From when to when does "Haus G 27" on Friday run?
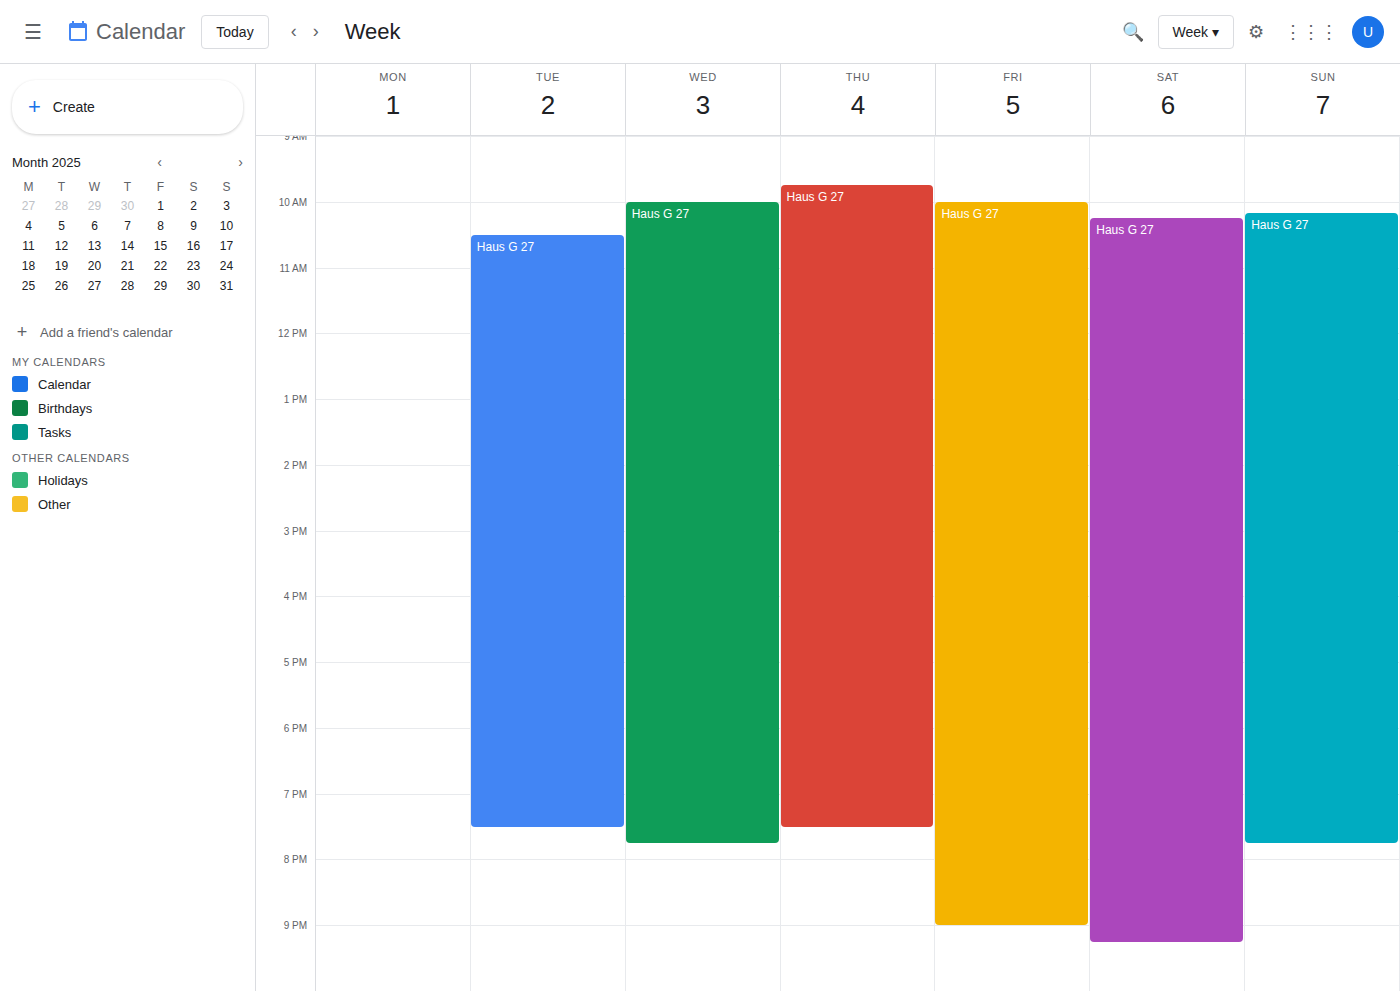
10:00 AM to 9:00 PM